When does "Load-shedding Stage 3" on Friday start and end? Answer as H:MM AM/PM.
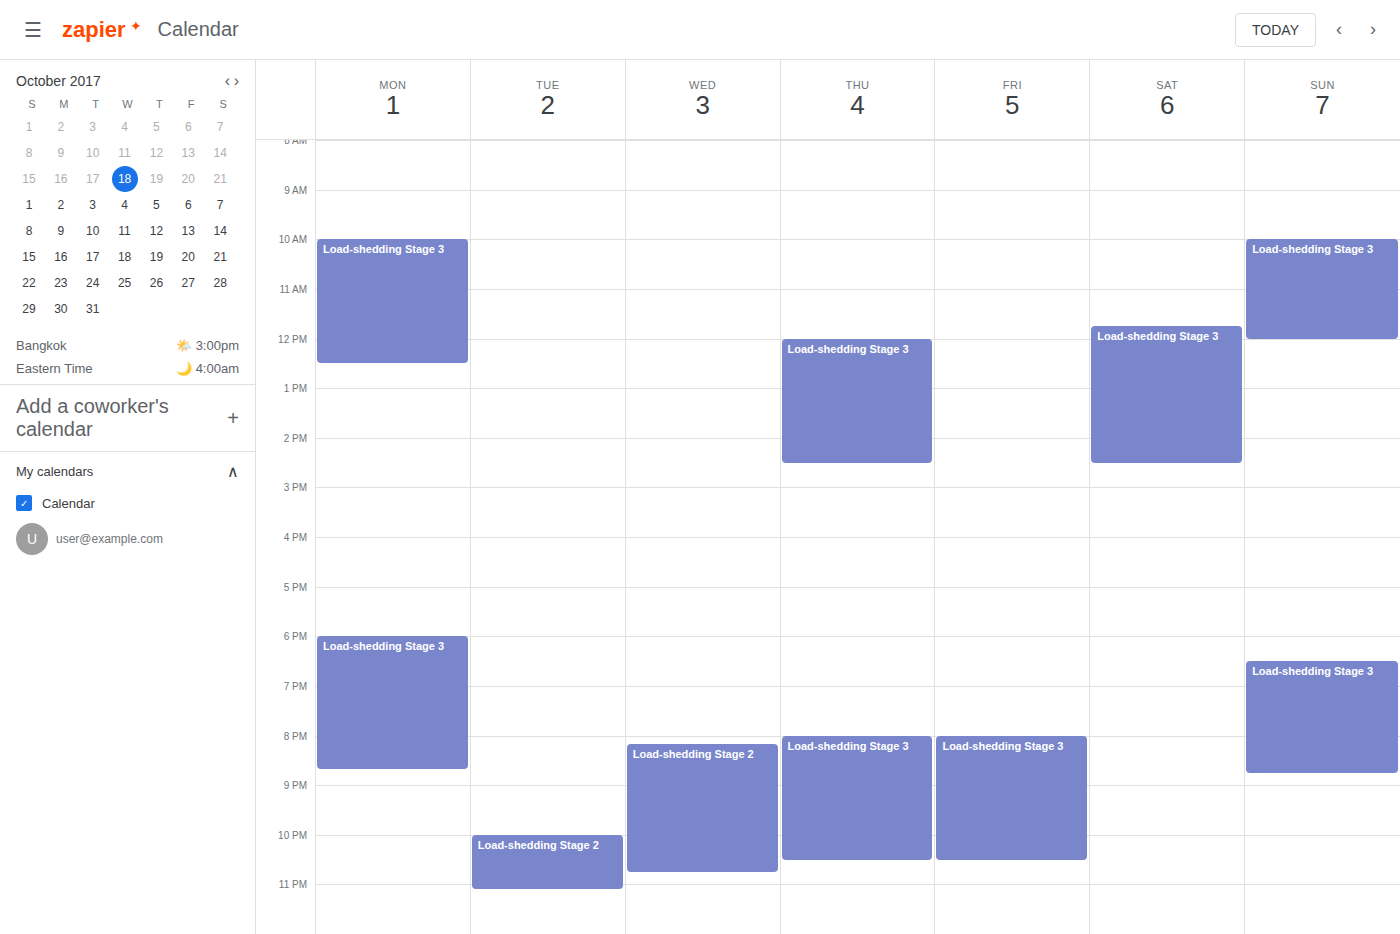
8:00 PM to 10:30 PM